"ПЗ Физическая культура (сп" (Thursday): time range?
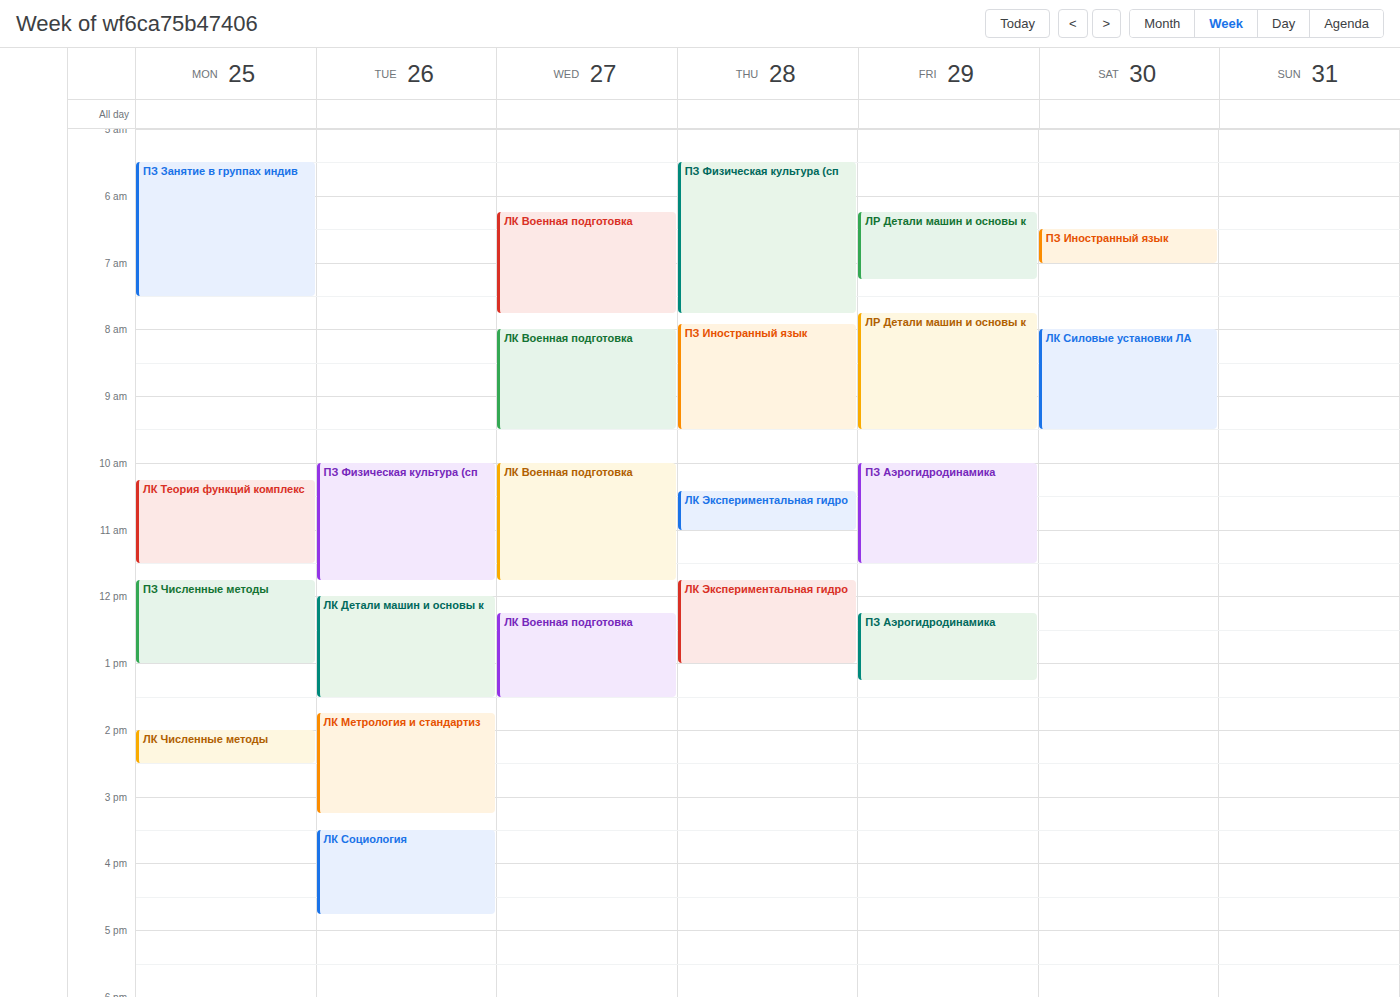
5:30 AM to 7:45 AM